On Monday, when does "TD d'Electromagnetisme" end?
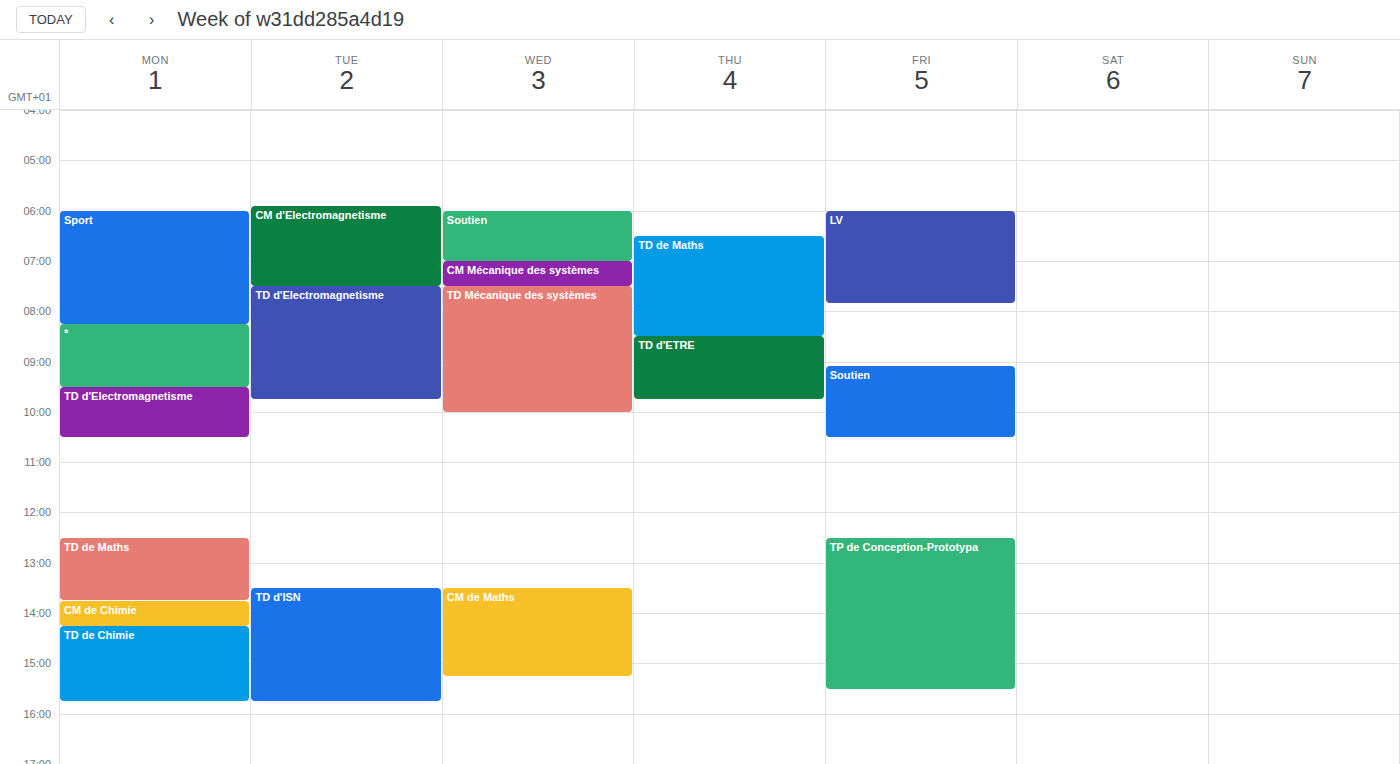
10:30 AM